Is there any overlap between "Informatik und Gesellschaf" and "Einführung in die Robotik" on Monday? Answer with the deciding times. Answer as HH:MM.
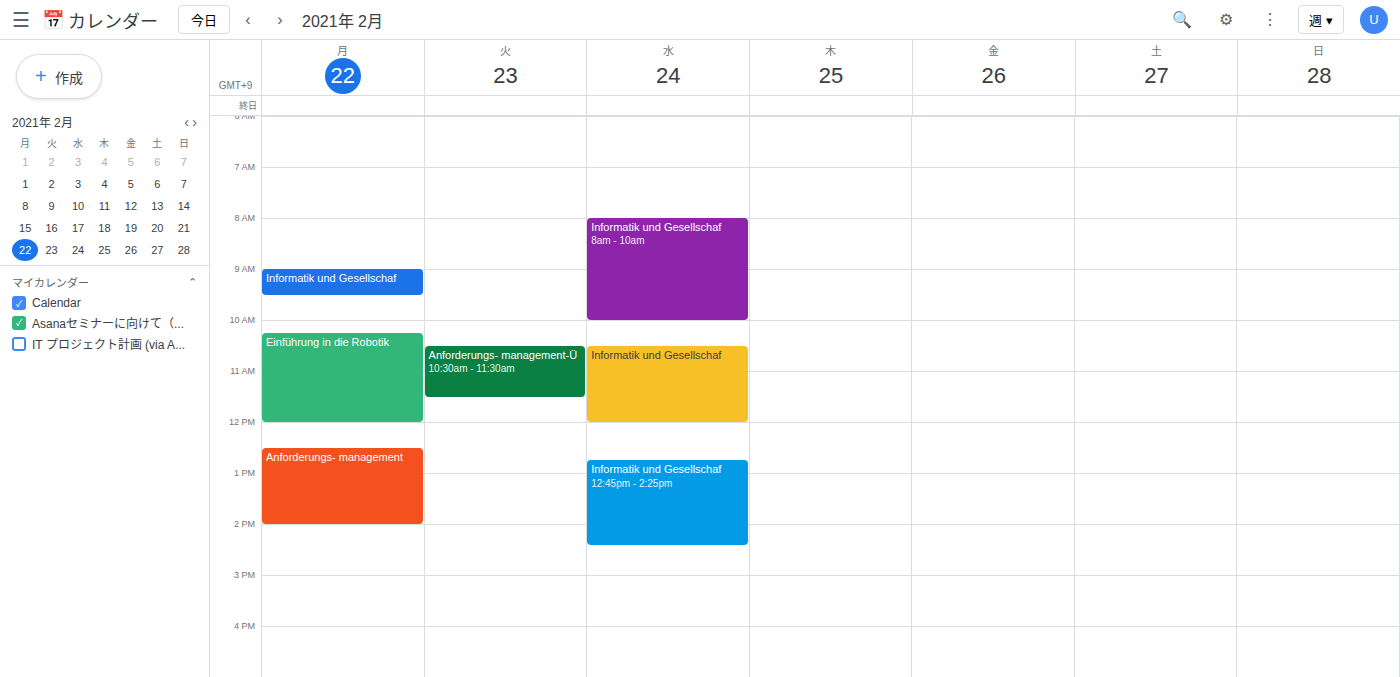
"Informatik und Gesellschaf" ends at 09:30 and "Einführung in die Robotik" starts at 10:15 -- no overlap.